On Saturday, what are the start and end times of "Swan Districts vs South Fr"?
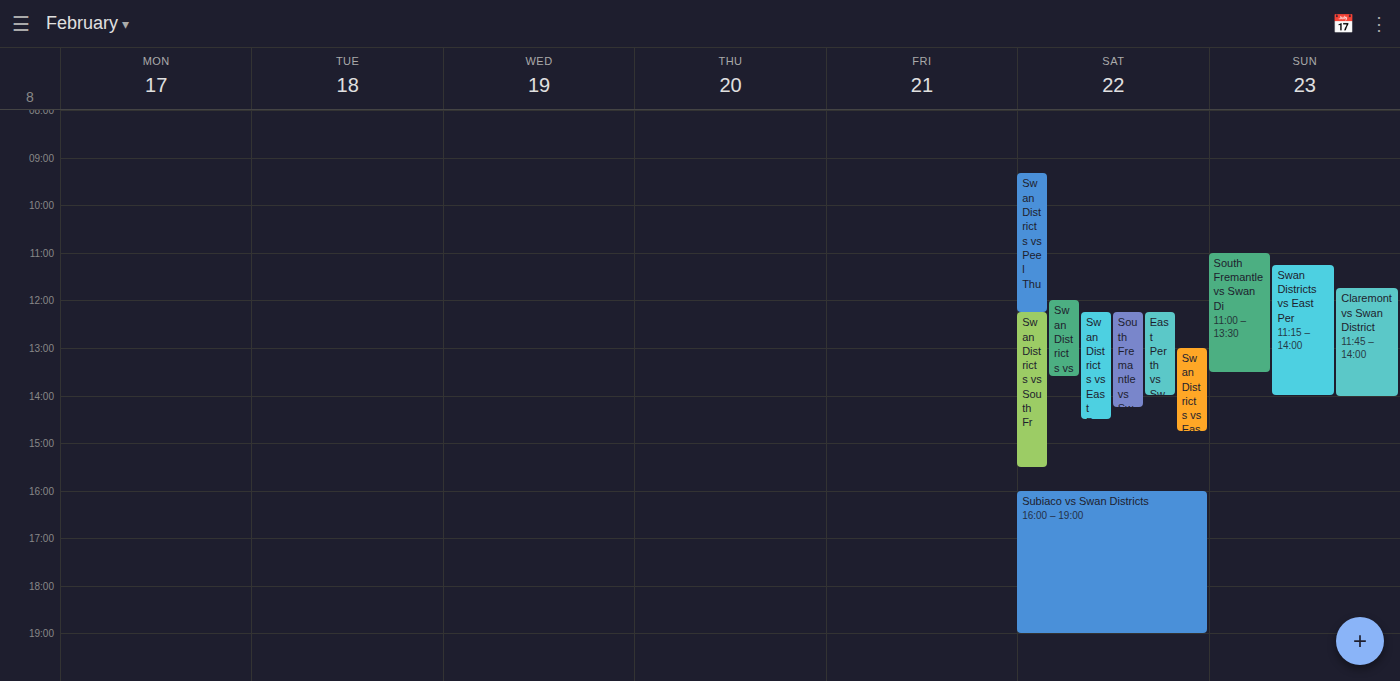
12:15 PM to 3:30 PM